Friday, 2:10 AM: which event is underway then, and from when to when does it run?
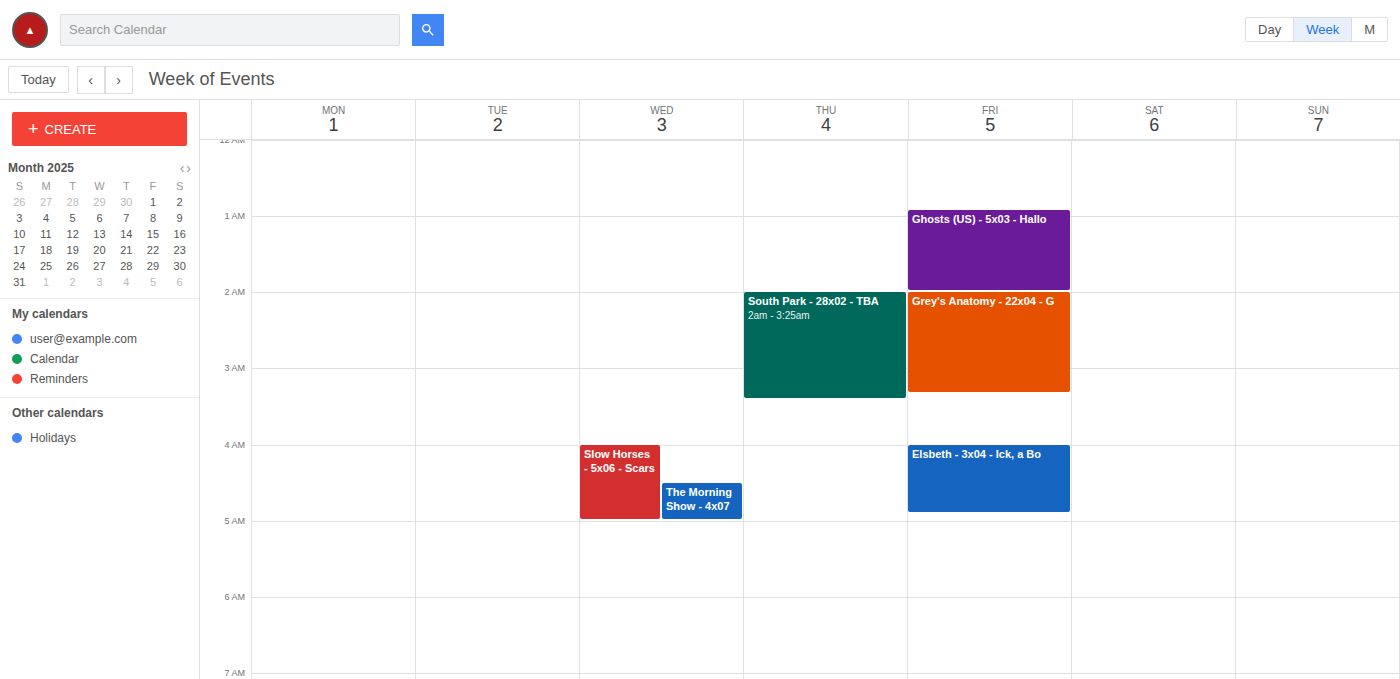
"Grey's Anatomy - 22x04 - G", 2:00 AM to 3:20 AM